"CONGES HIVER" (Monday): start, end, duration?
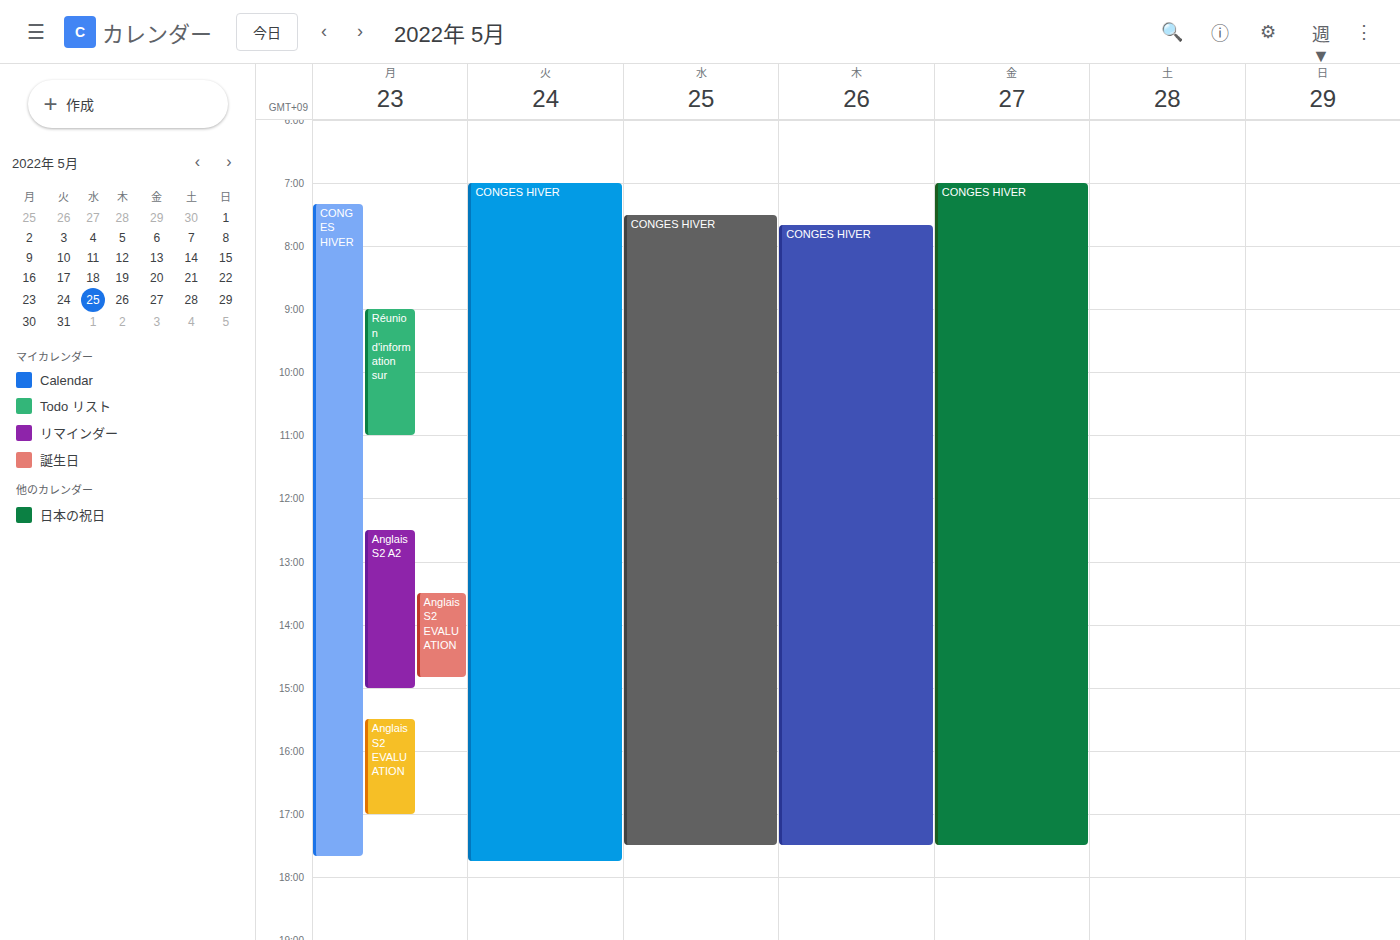
07:20 to 17:40, 10 hours 20 minutes